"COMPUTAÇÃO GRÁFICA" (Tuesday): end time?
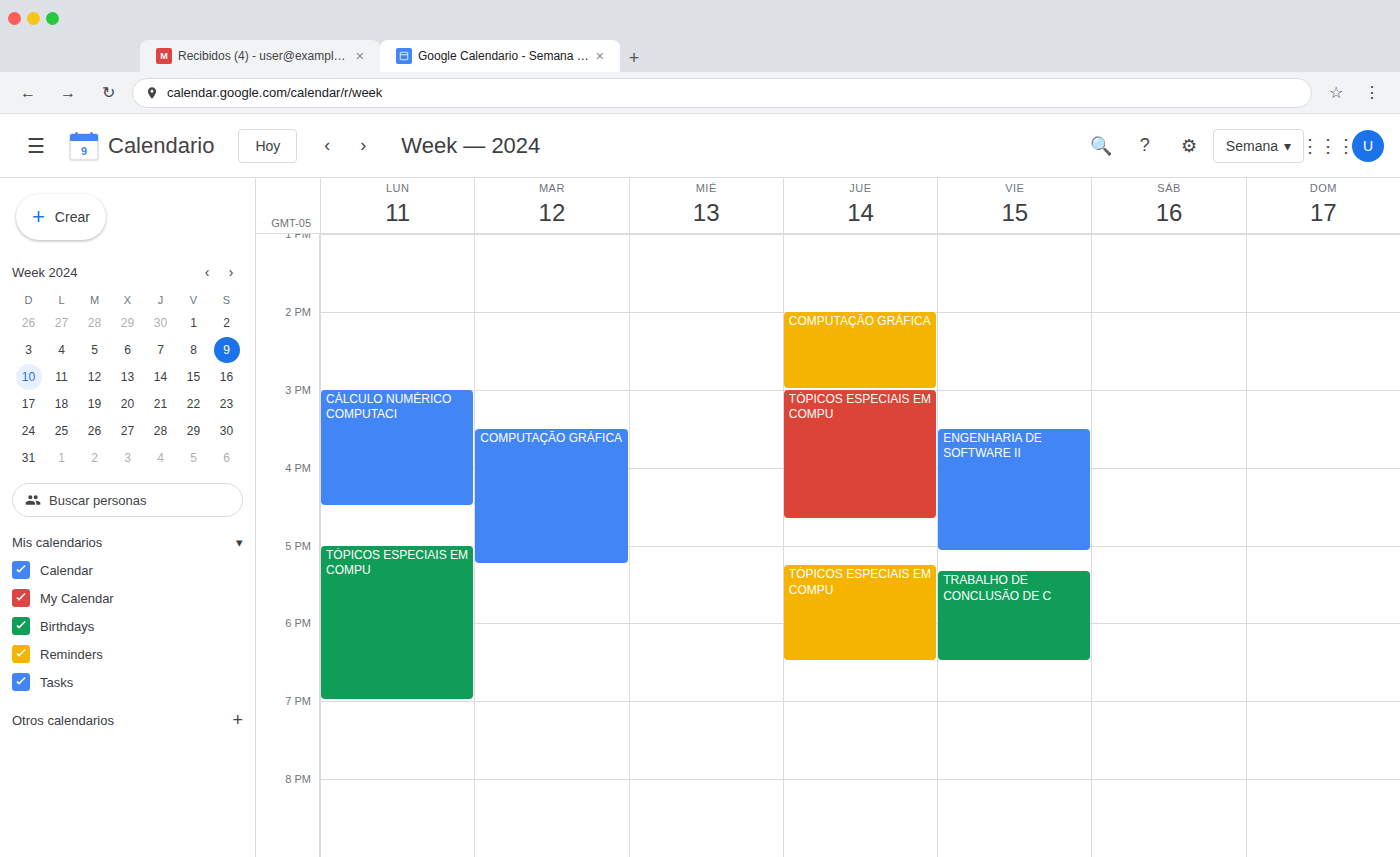
5:15 PM